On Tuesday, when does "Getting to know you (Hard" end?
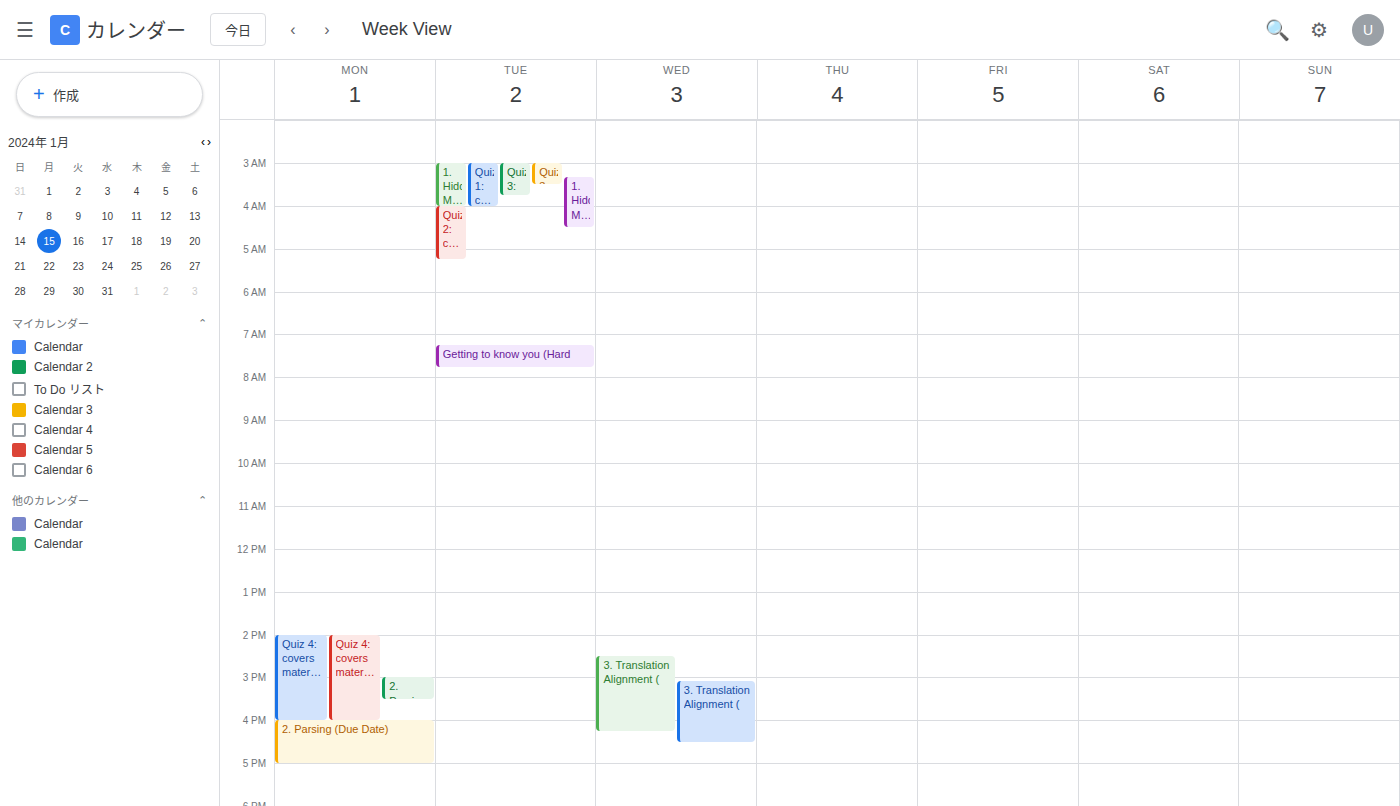
7:45 AM